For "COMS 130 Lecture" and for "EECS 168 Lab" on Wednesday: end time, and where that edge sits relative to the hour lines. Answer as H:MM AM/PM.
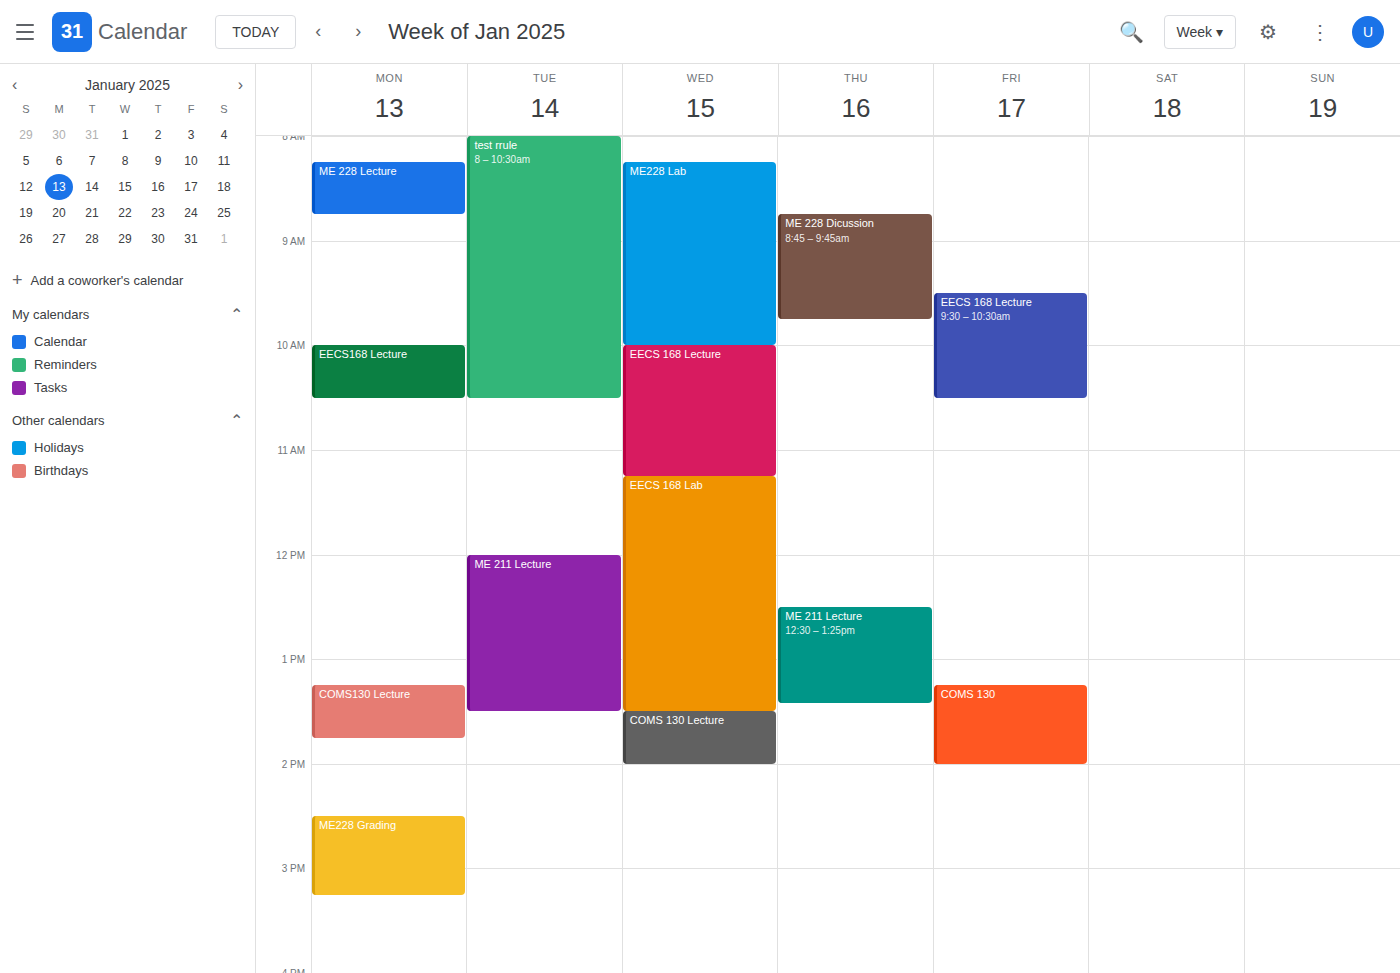
"COMS 130 Lecture": 2:00 PM, exactly on the 2 PM line. "EECS 168 Lab": 1:30 PM, halfway between the 1 PM and 2 PM lines.